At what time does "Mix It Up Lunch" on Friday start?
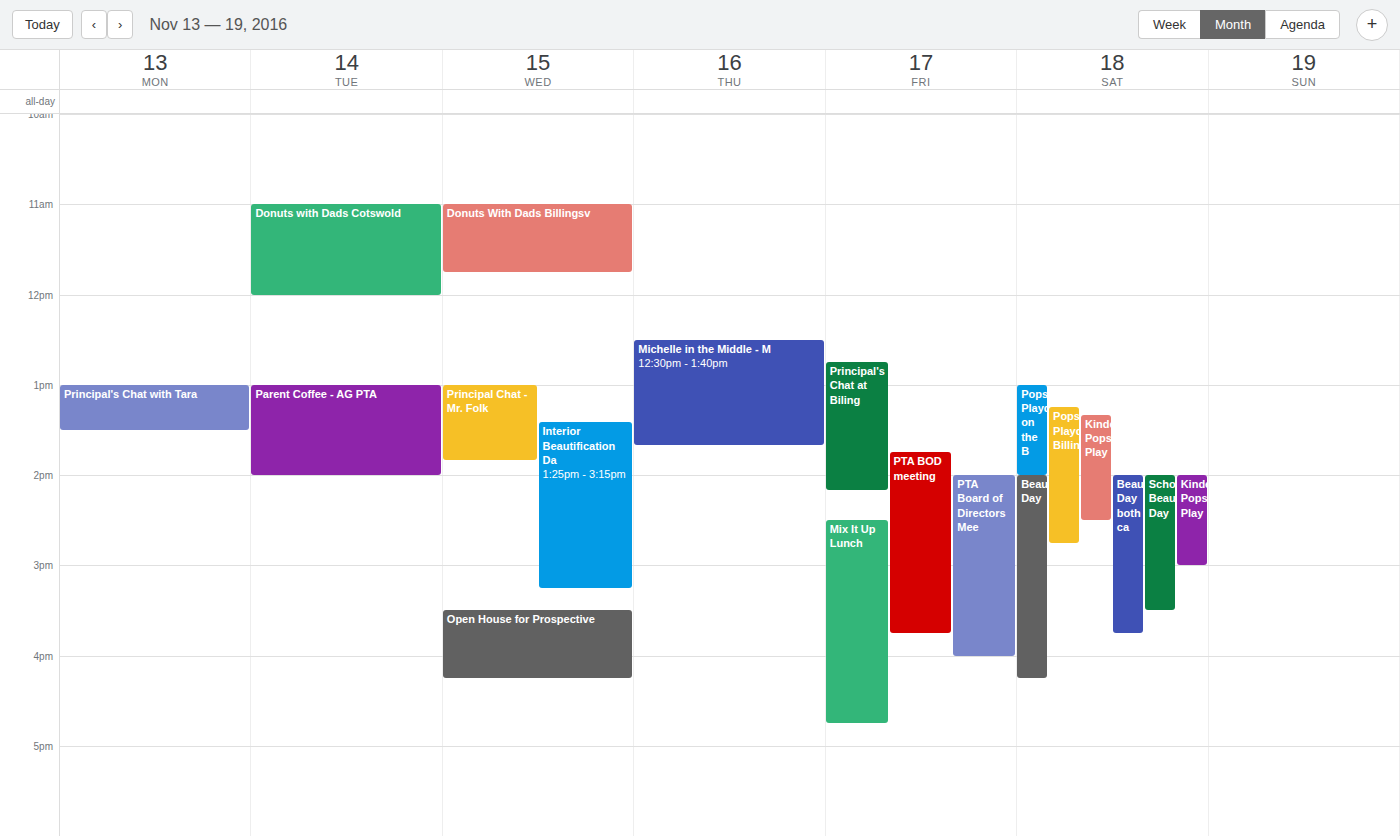
2:30 PM